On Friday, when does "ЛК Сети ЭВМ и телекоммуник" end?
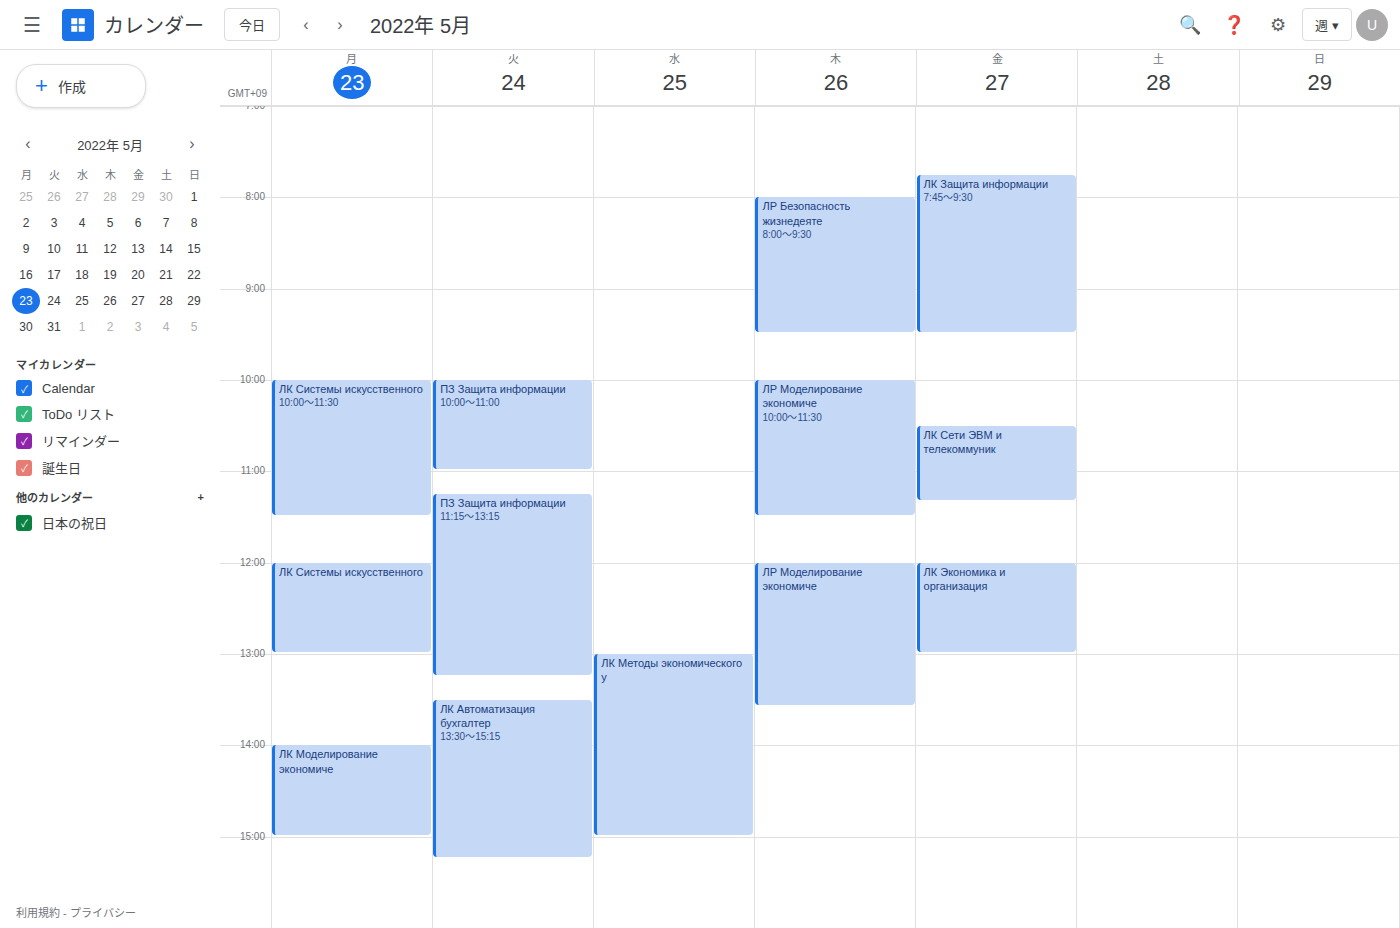
11:20 AM